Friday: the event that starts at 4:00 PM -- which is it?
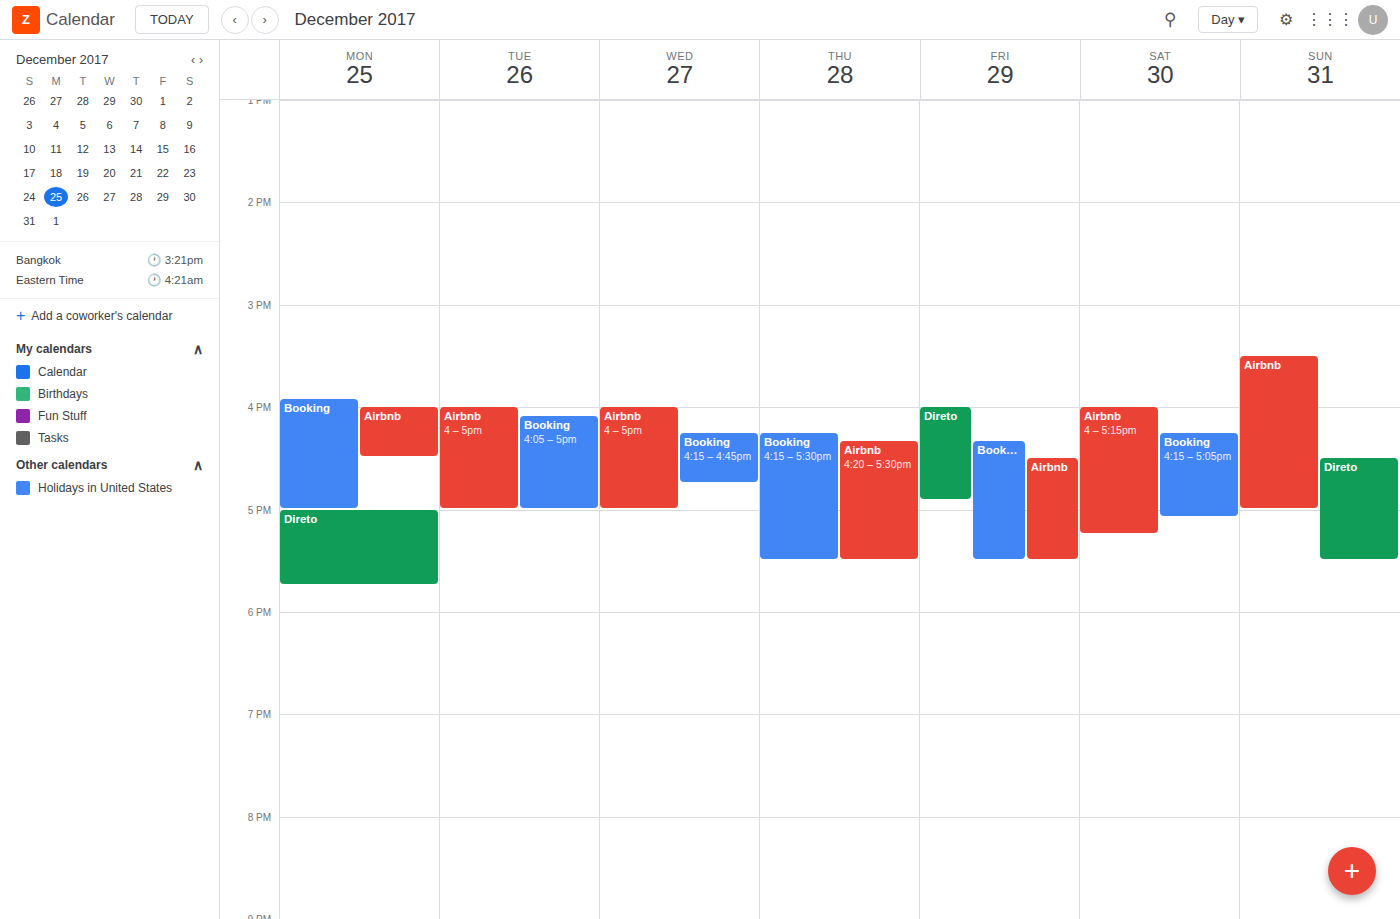
"Direto"